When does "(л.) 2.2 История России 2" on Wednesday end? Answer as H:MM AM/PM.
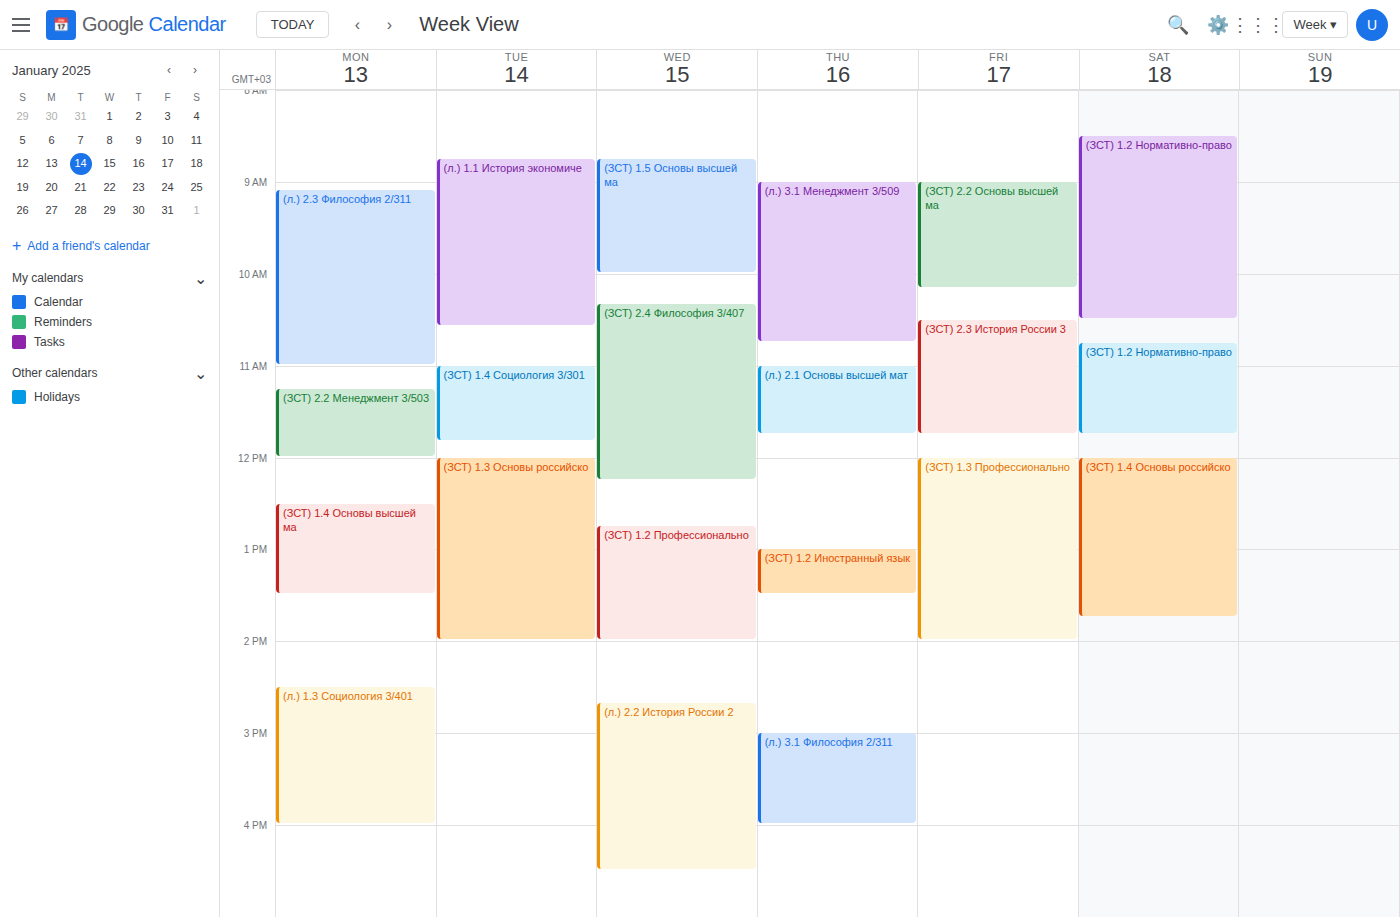
4:30 PM